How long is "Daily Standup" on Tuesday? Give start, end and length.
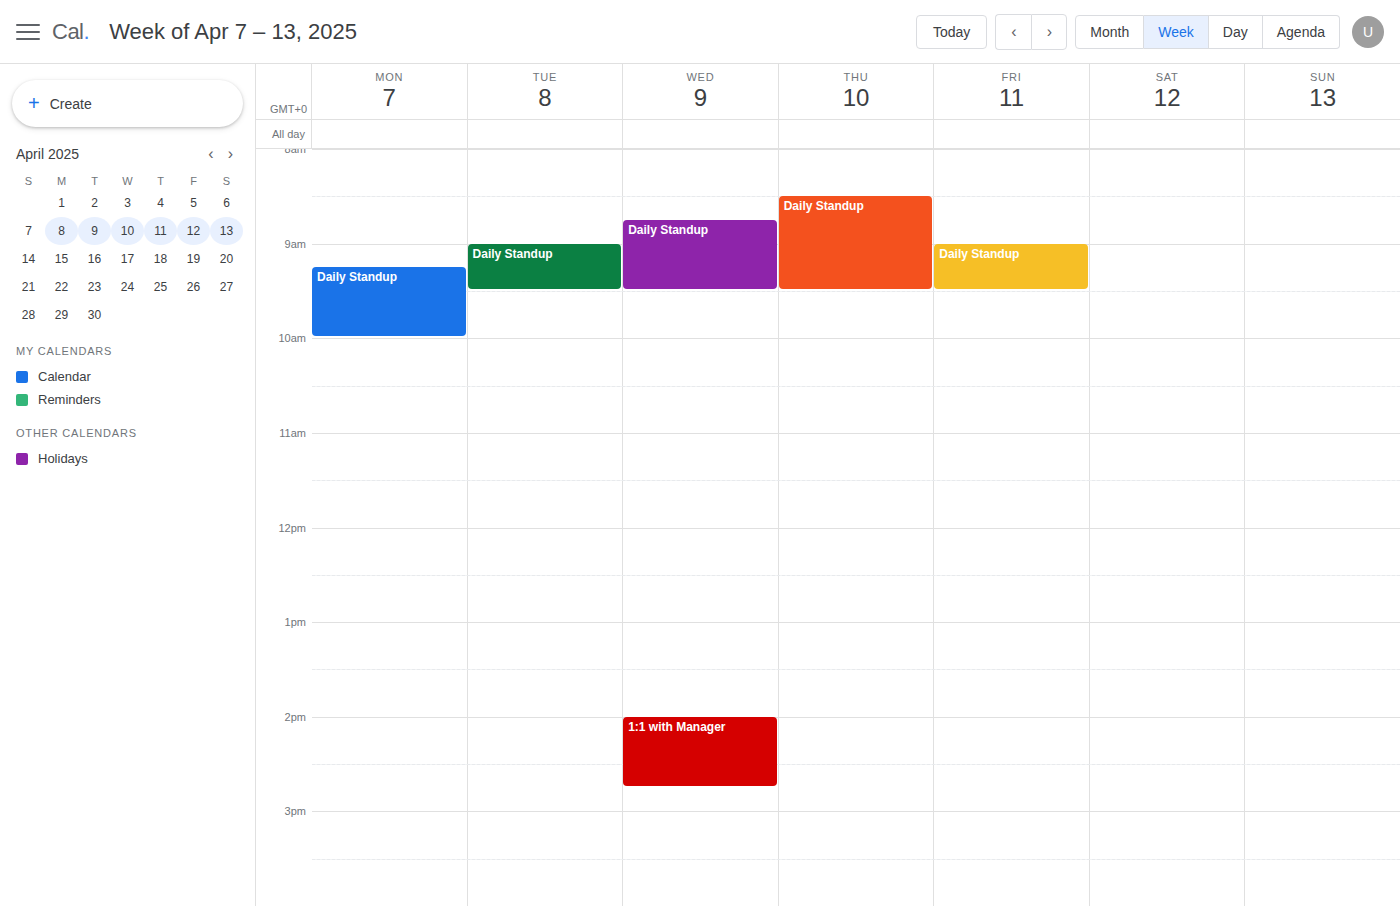
9:00 AM to 9:30 AM, 30 minutes